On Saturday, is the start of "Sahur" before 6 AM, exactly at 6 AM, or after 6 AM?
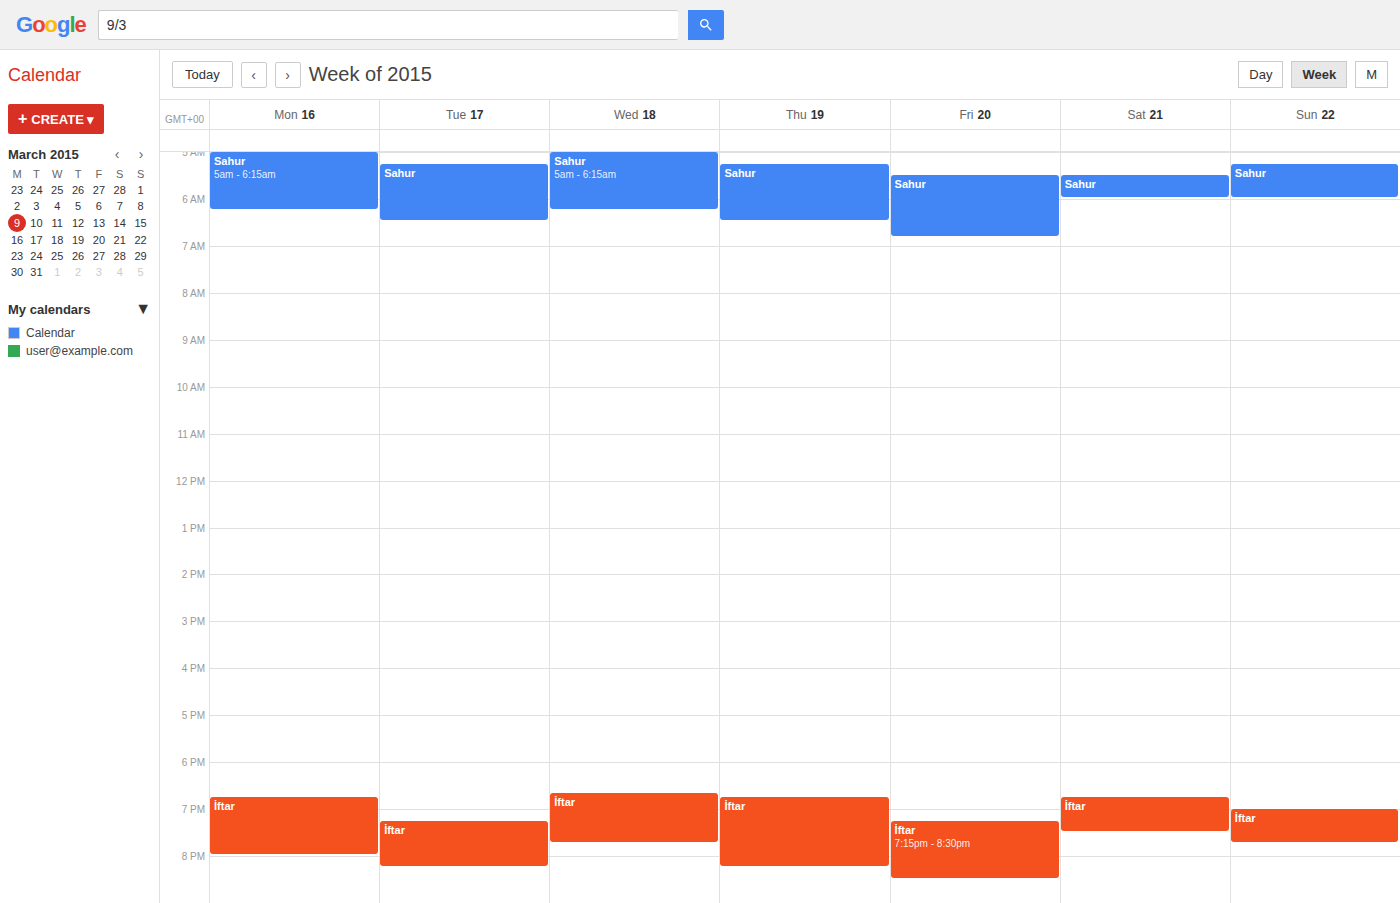
5:30 AM -- before 6 AM, 30 minutes above the 6 AM line.